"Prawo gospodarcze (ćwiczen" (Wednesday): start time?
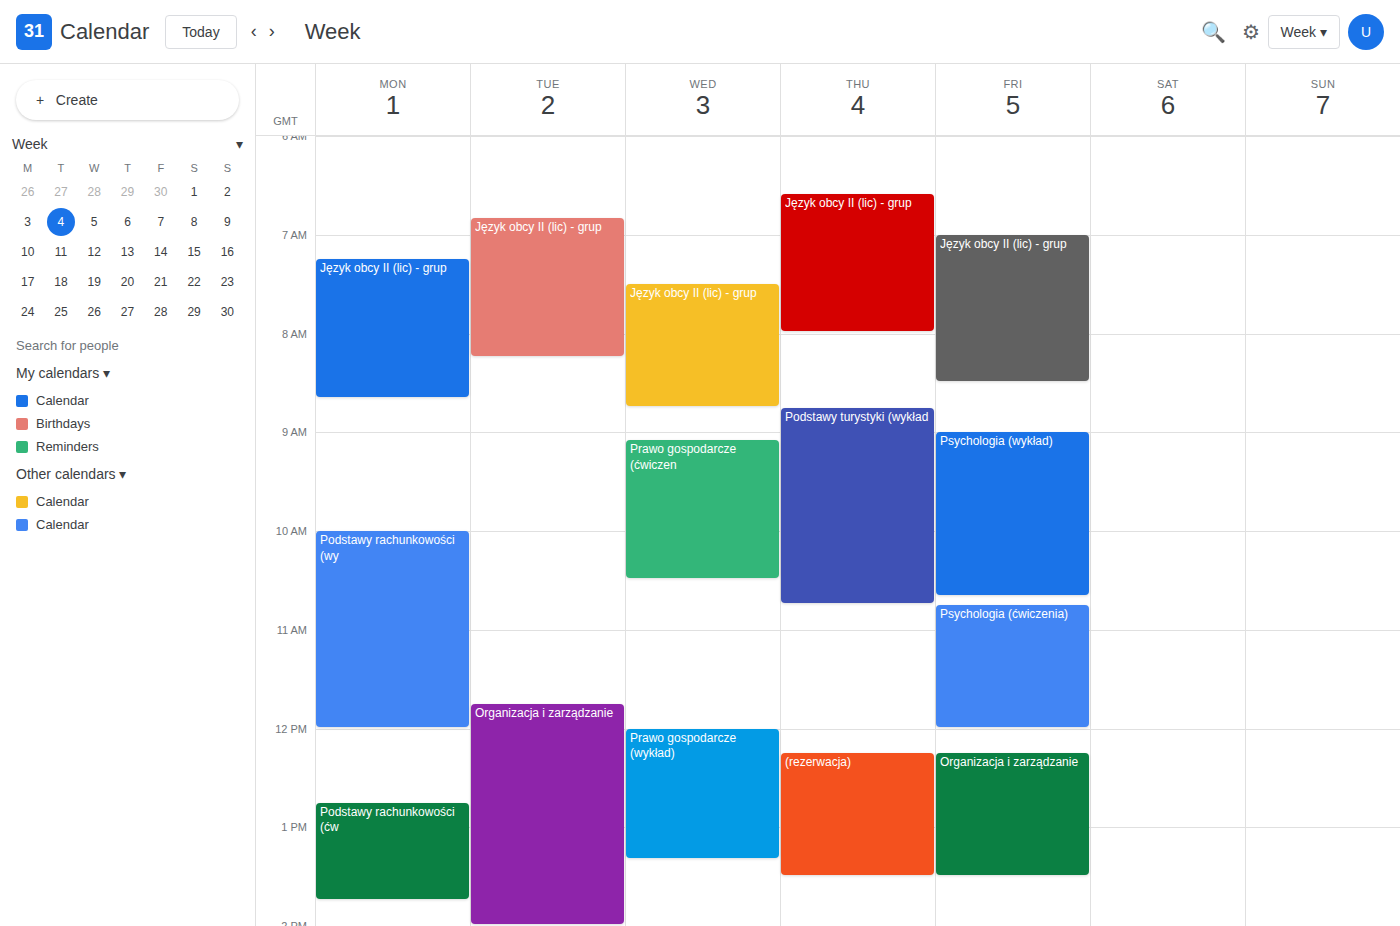
9:05 AM